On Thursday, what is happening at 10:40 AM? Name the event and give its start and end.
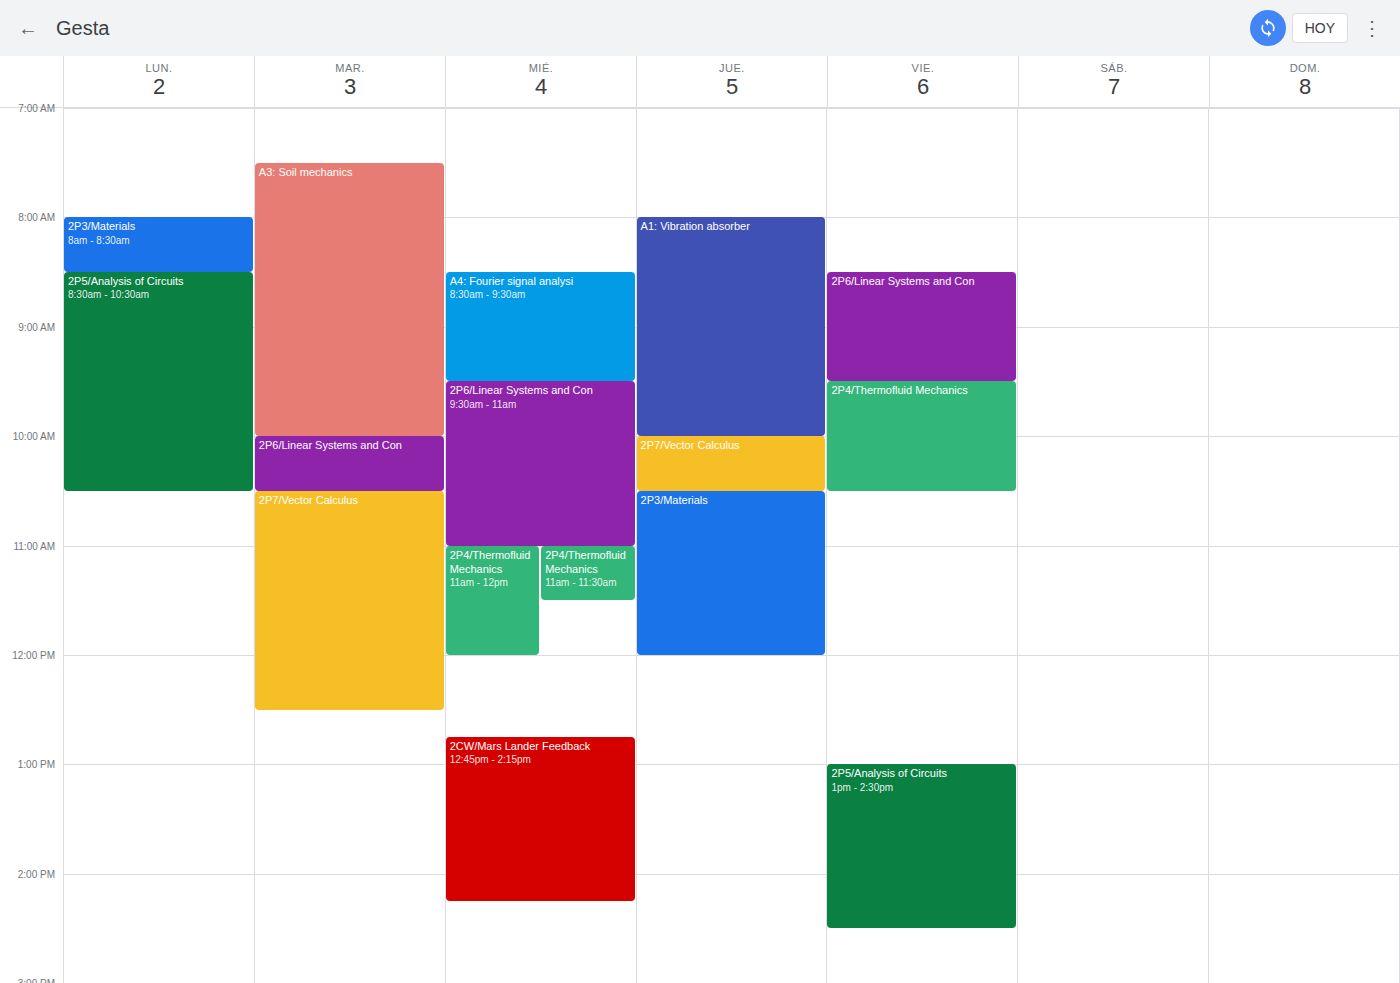
"2P3/Materials", 10:30 AM to 12:00 PM